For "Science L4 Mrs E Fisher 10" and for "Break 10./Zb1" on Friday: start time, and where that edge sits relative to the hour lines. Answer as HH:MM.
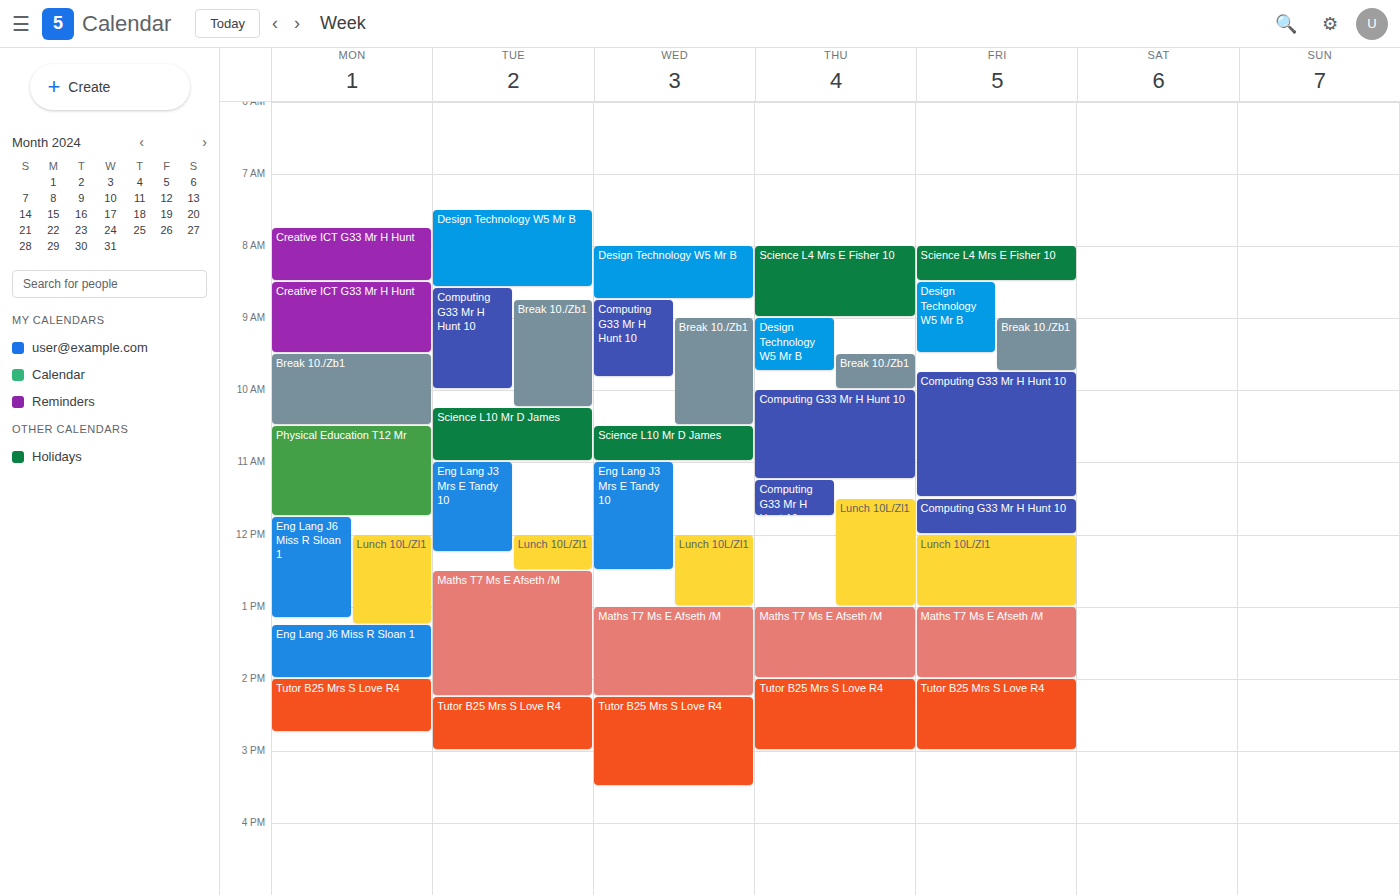
"Science L4 Mrs E Fisher 10": 08:00, exactly on the 08:00 line. "Break 10./Zb1": 09:00, exactly on the 09:00 line.